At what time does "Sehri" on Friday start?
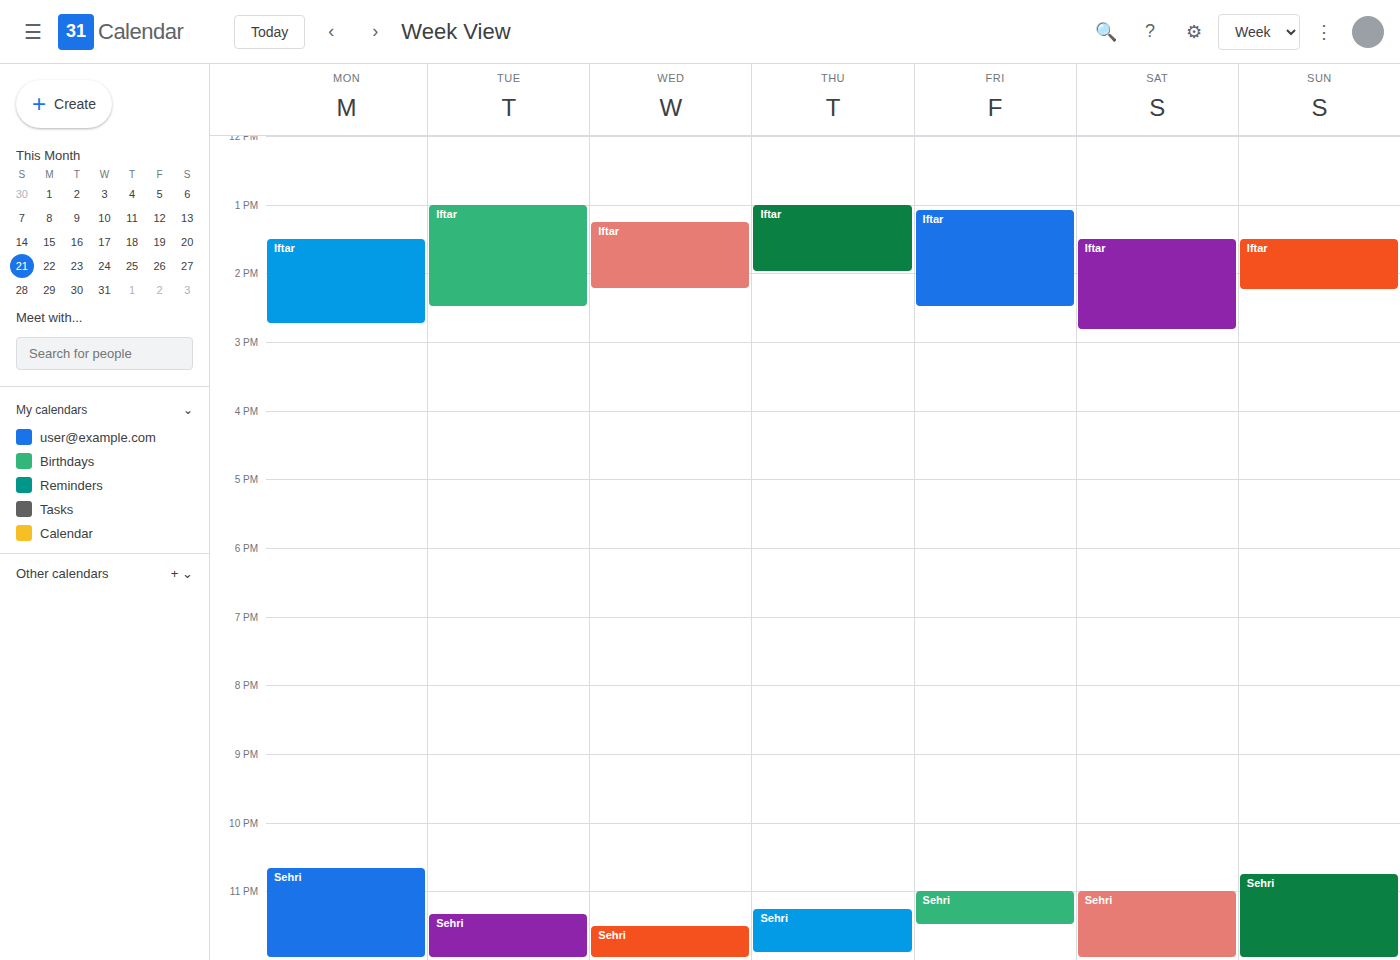
11:00 PM